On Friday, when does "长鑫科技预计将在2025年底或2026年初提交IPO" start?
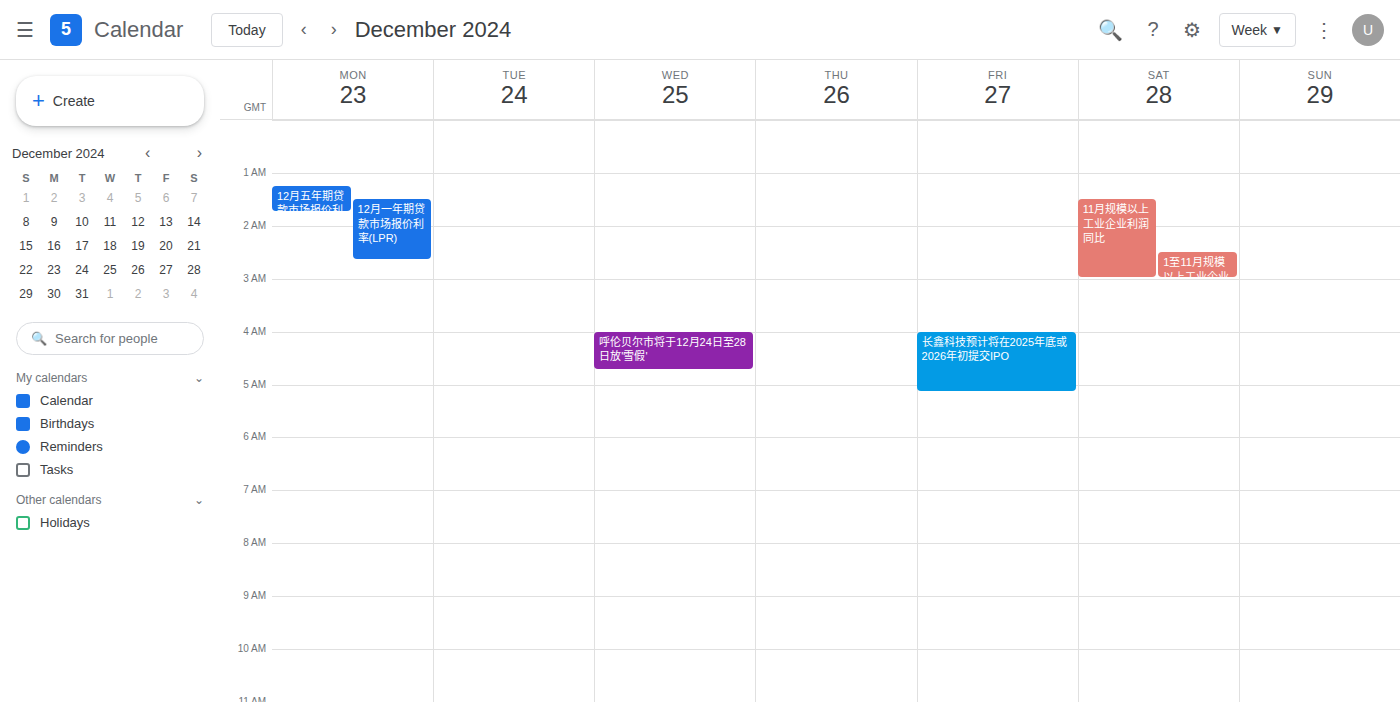
4:00 AM